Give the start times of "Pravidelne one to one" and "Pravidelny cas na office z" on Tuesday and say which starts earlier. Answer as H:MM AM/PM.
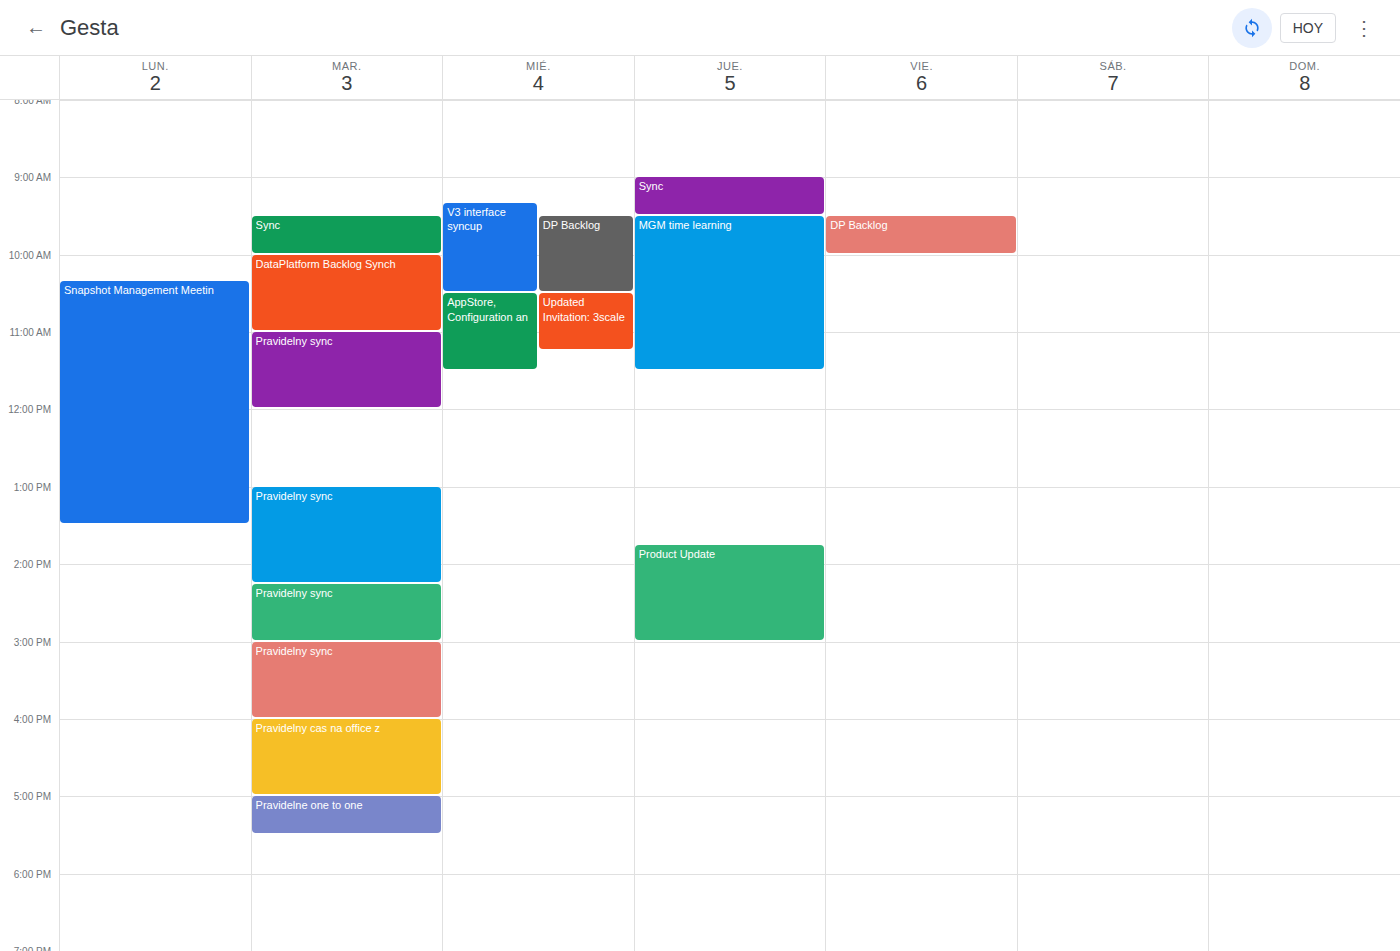
"Pravidelny cas na office z" 4:00 PM; "Pravidelne one to one" 5:00 PM.